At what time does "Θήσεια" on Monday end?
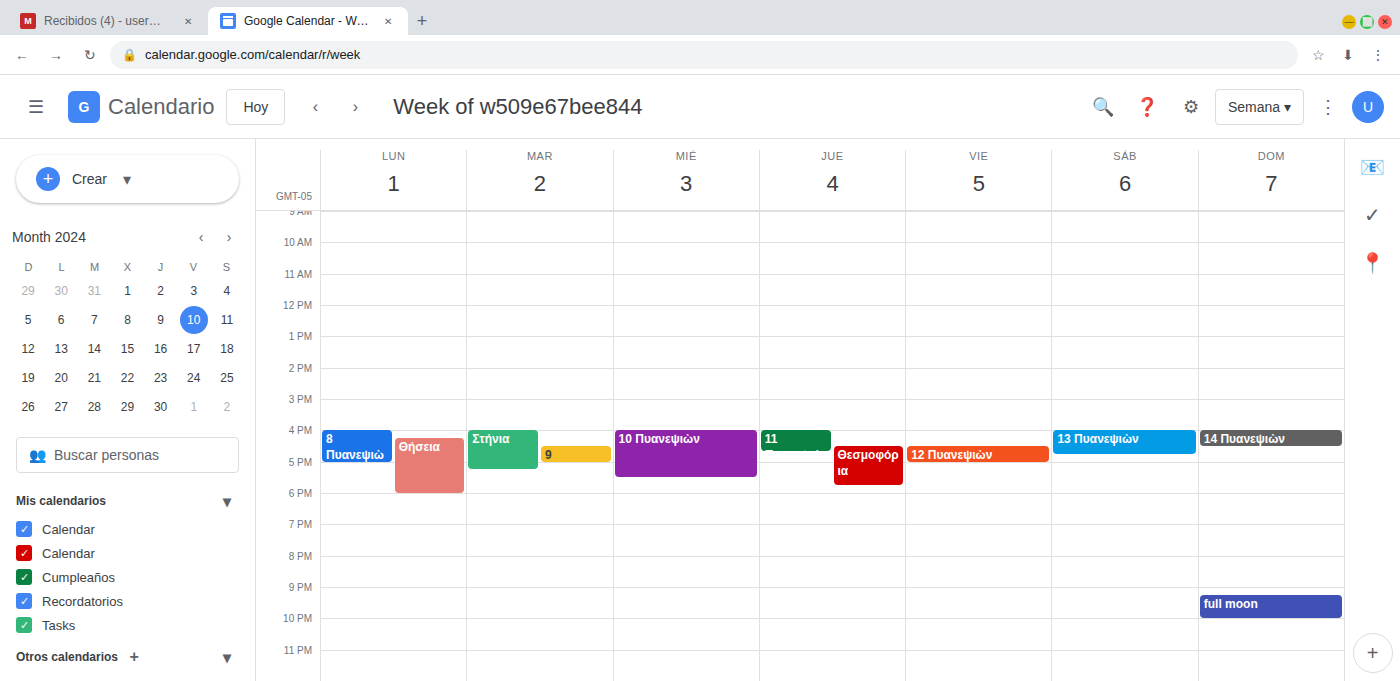
6:00 PM